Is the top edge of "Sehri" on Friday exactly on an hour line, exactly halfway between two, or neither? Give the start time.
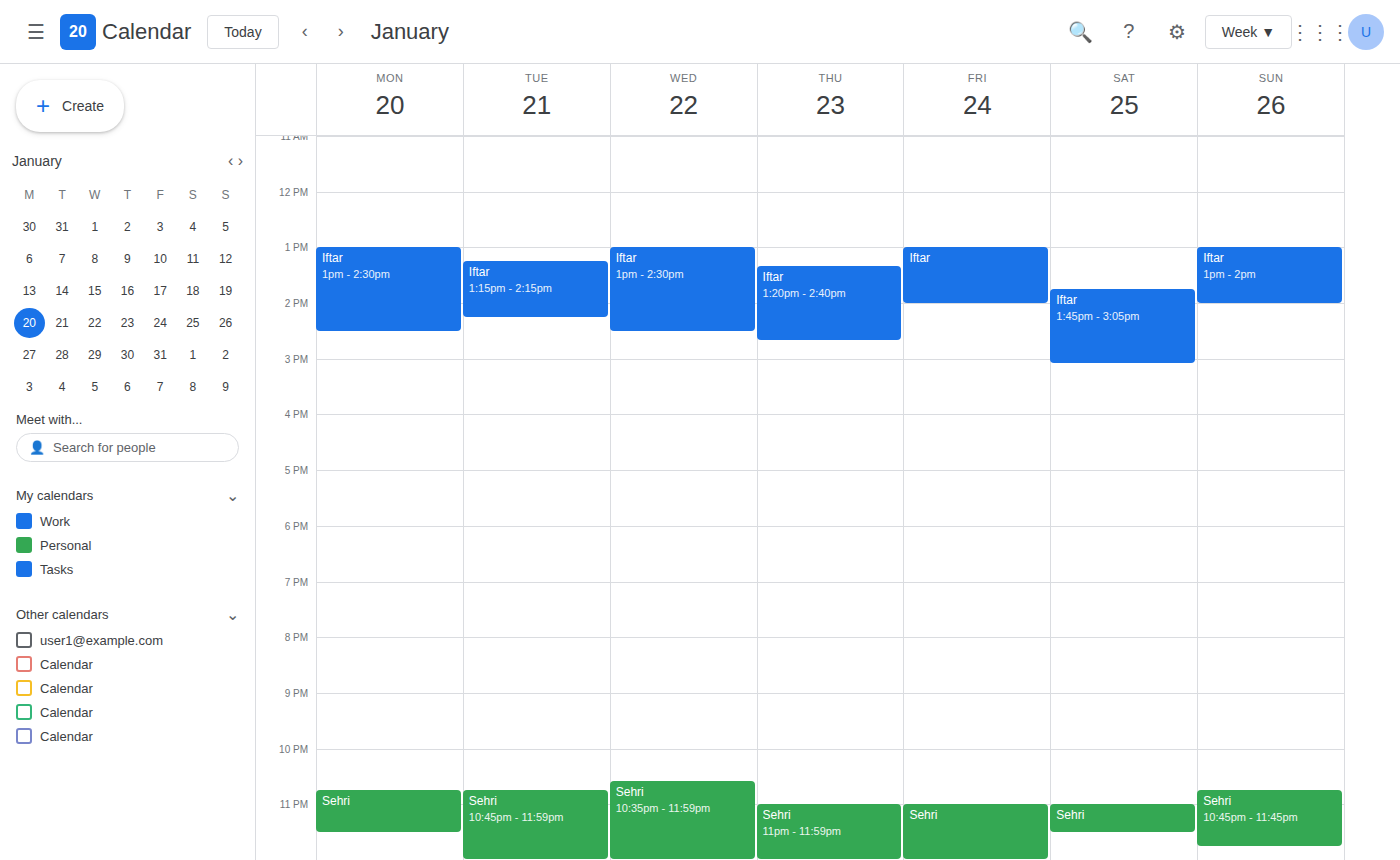
11:00 PM -- exactly on the 11 PM line.